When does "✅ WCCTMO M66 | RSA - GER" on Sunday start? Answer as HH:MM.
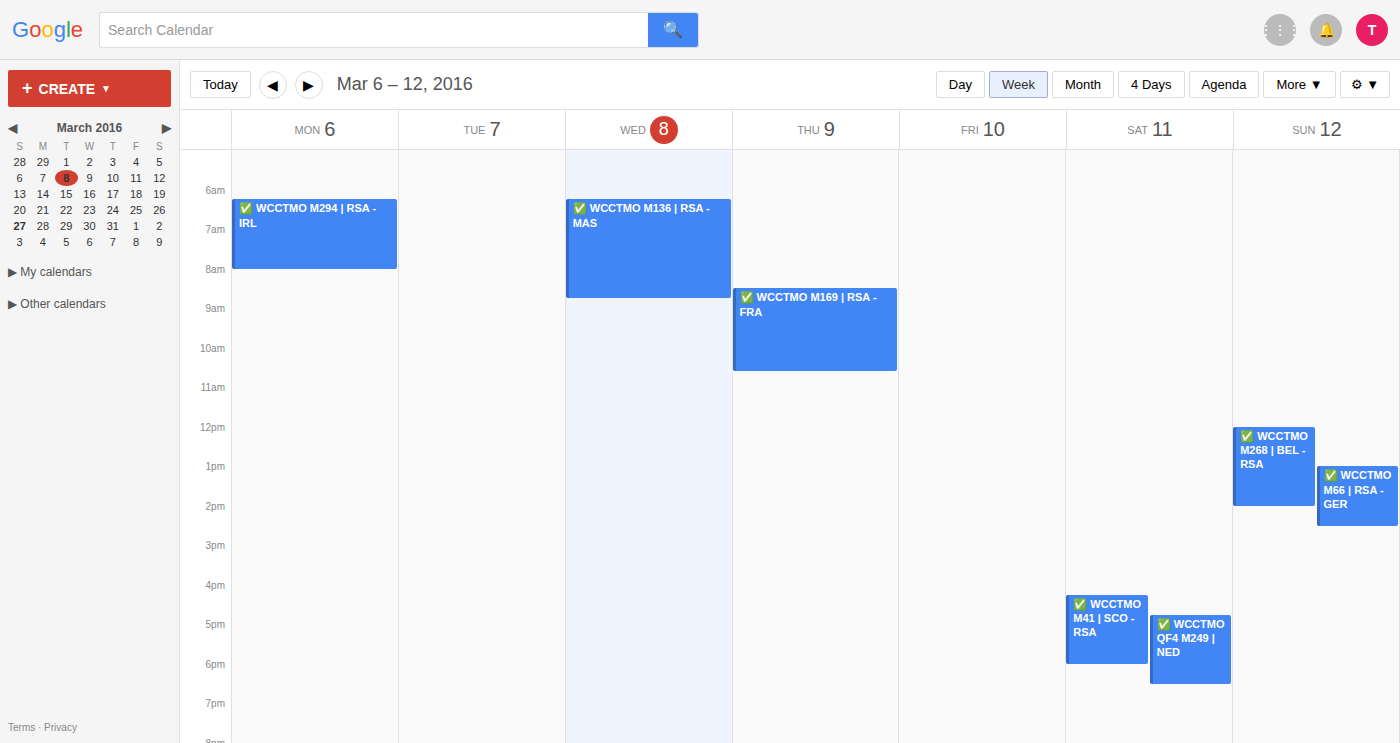
13:00